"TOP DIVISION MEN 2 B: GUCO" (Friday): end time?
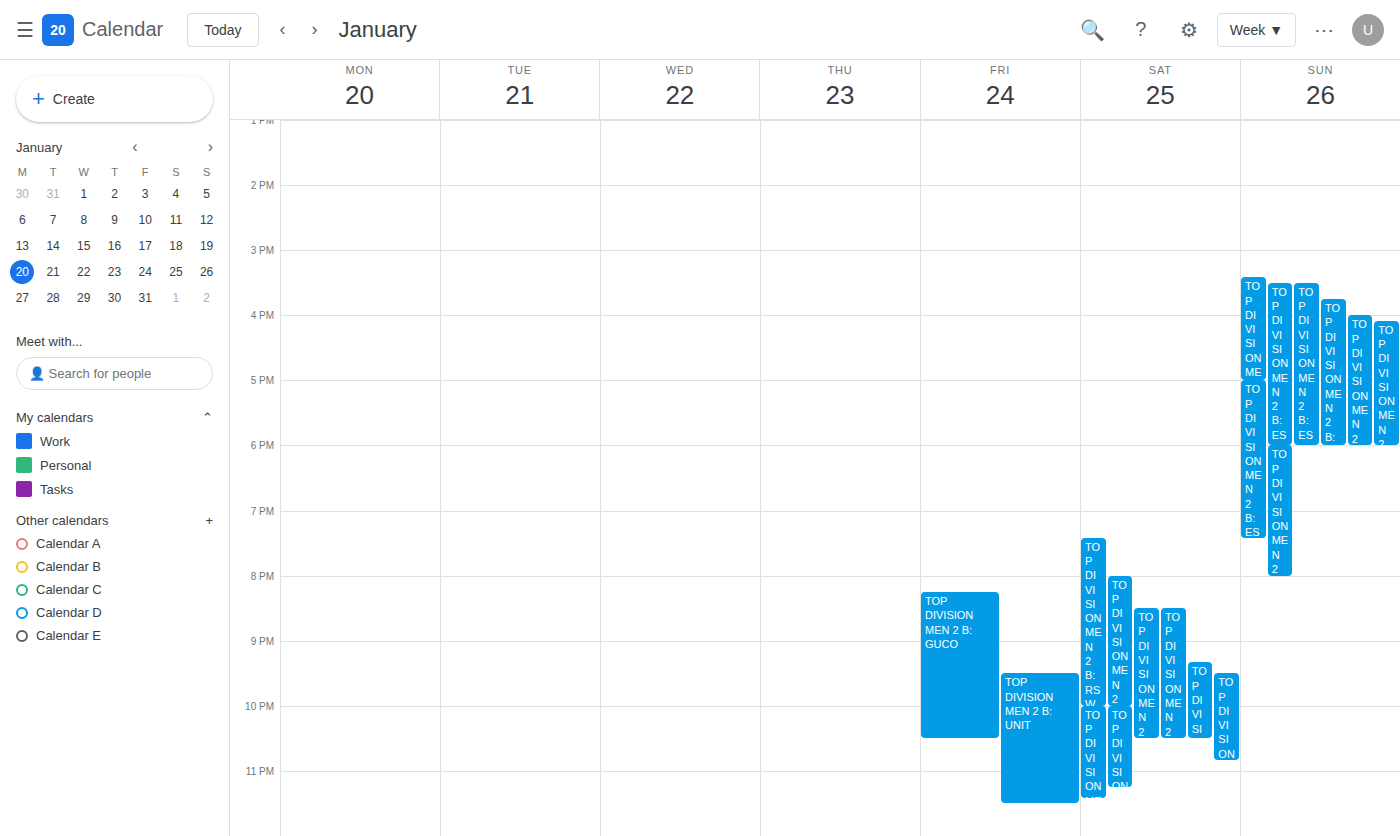
10:30 PM